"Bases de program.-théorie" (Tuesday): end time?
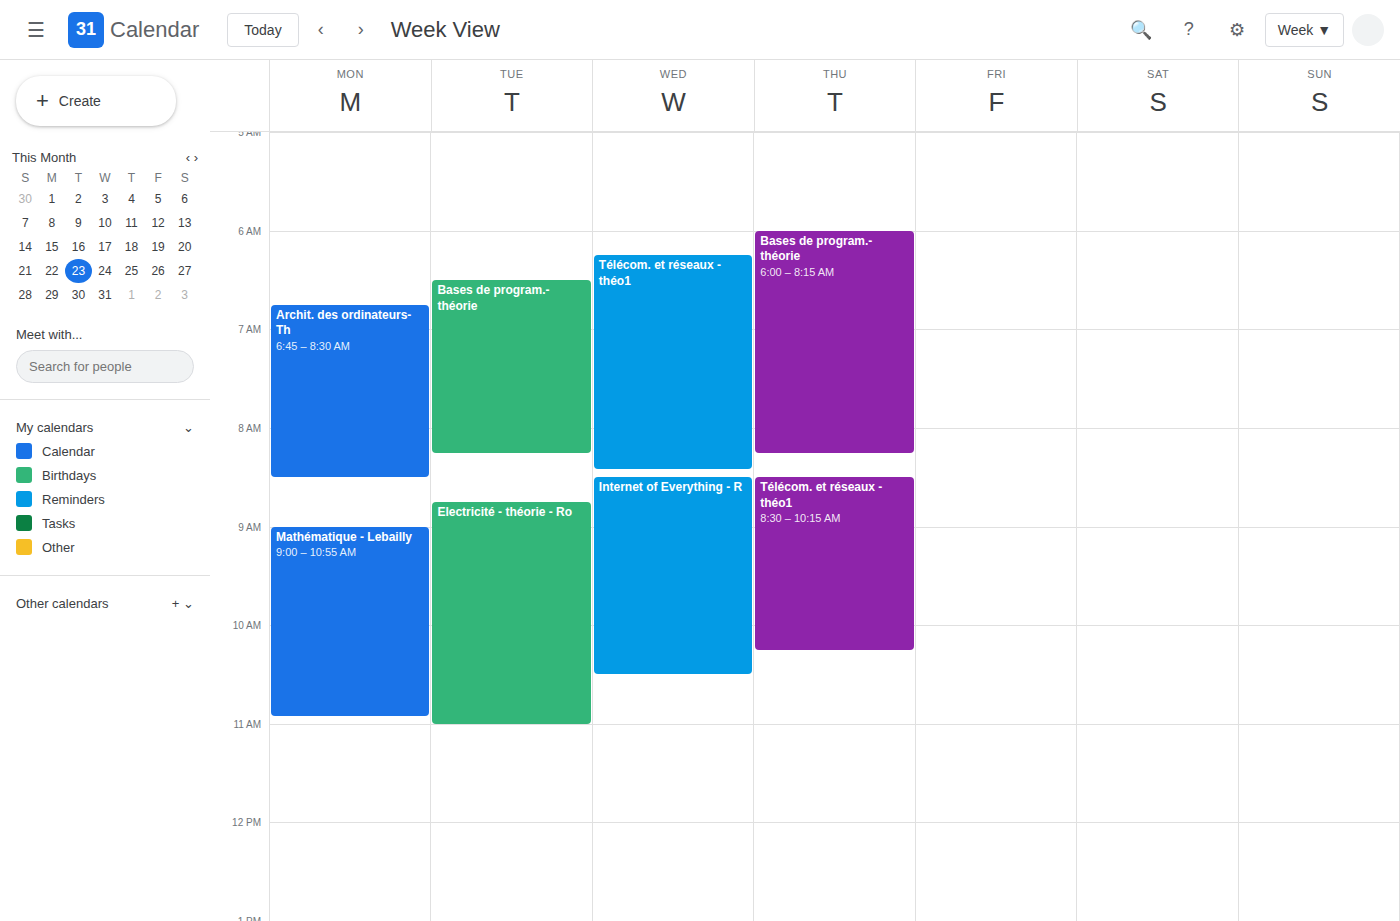
8:15 AM